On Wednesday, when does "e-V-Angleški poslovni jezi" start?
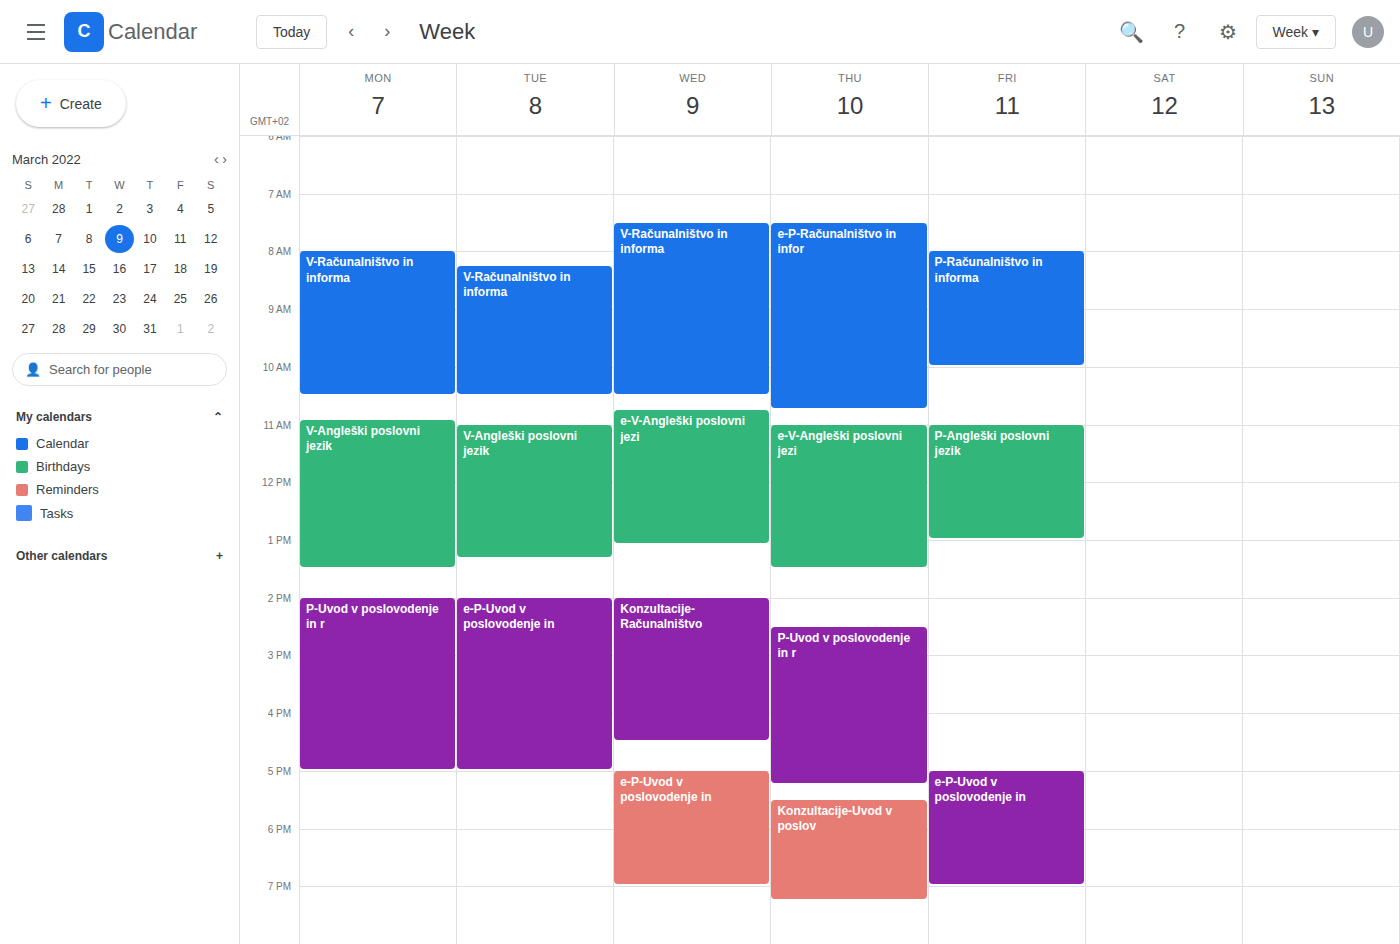
10:45 AM